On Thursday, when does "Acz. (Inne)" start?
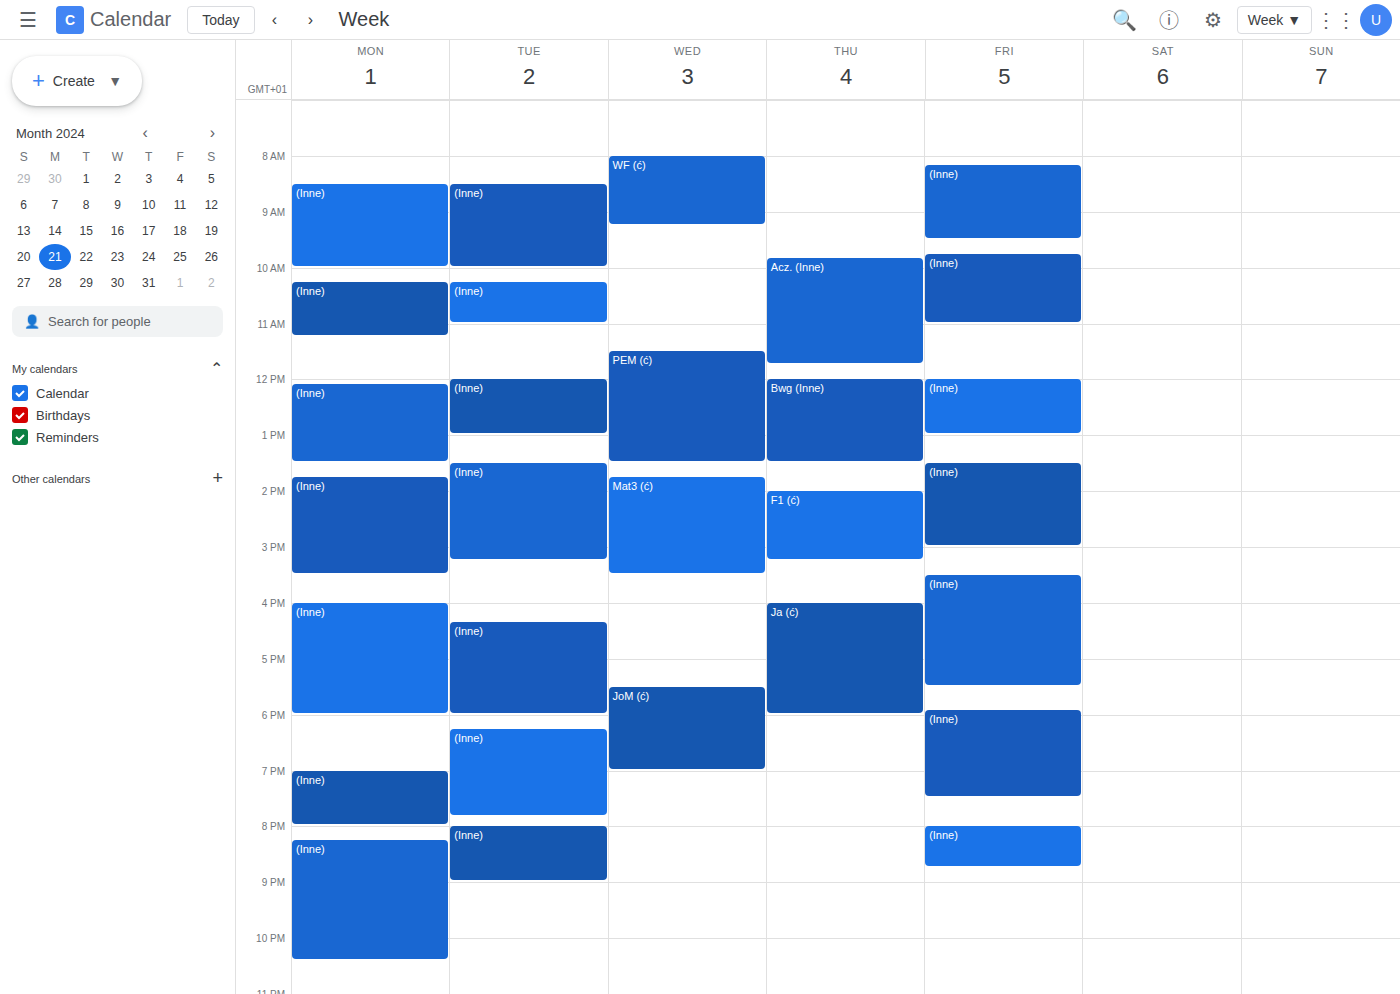
9:50 AM